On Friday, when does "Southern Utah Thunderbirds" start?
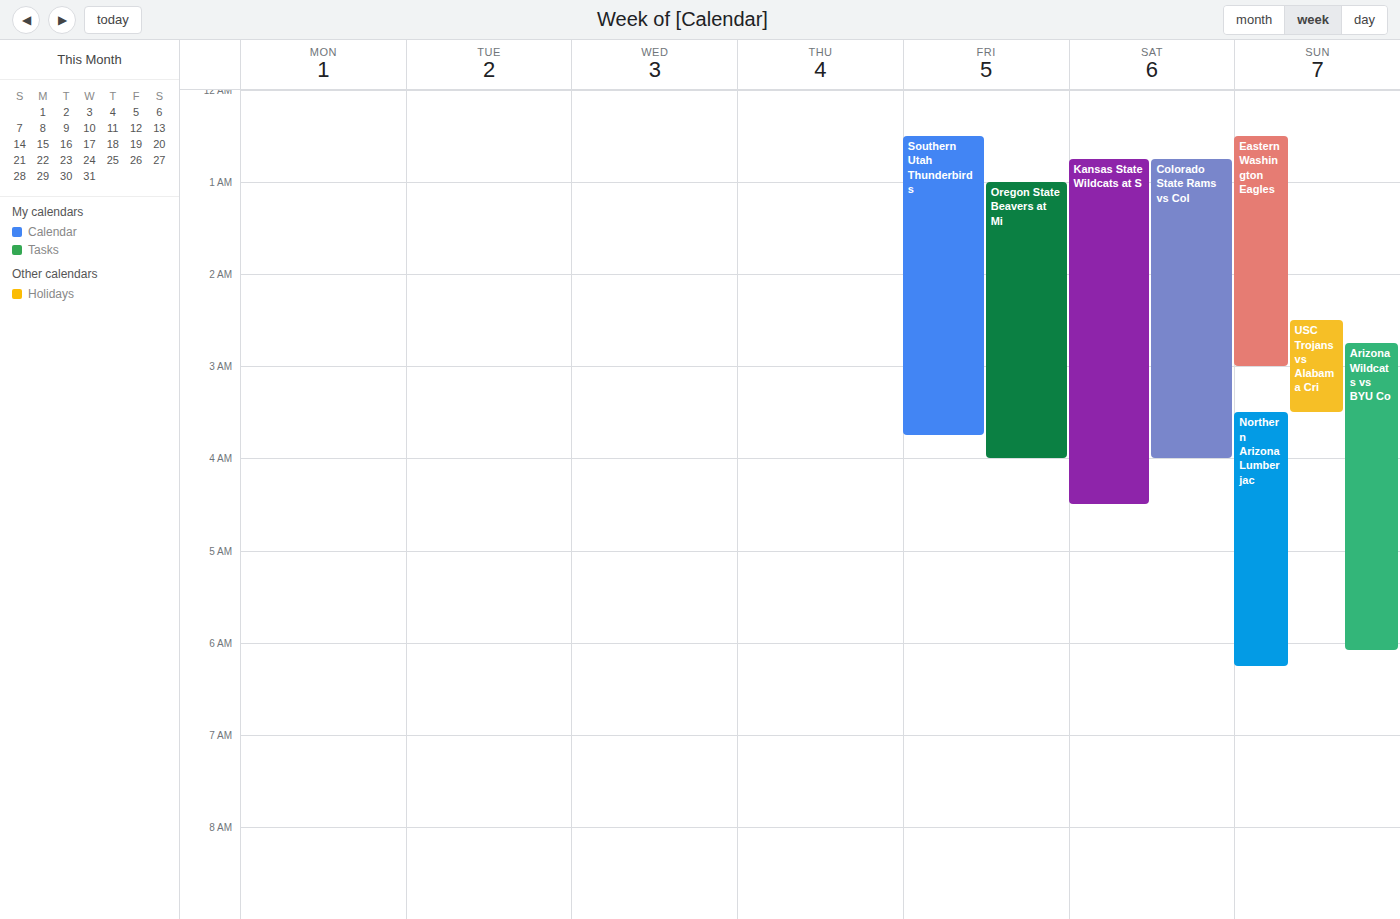
12:30 AM